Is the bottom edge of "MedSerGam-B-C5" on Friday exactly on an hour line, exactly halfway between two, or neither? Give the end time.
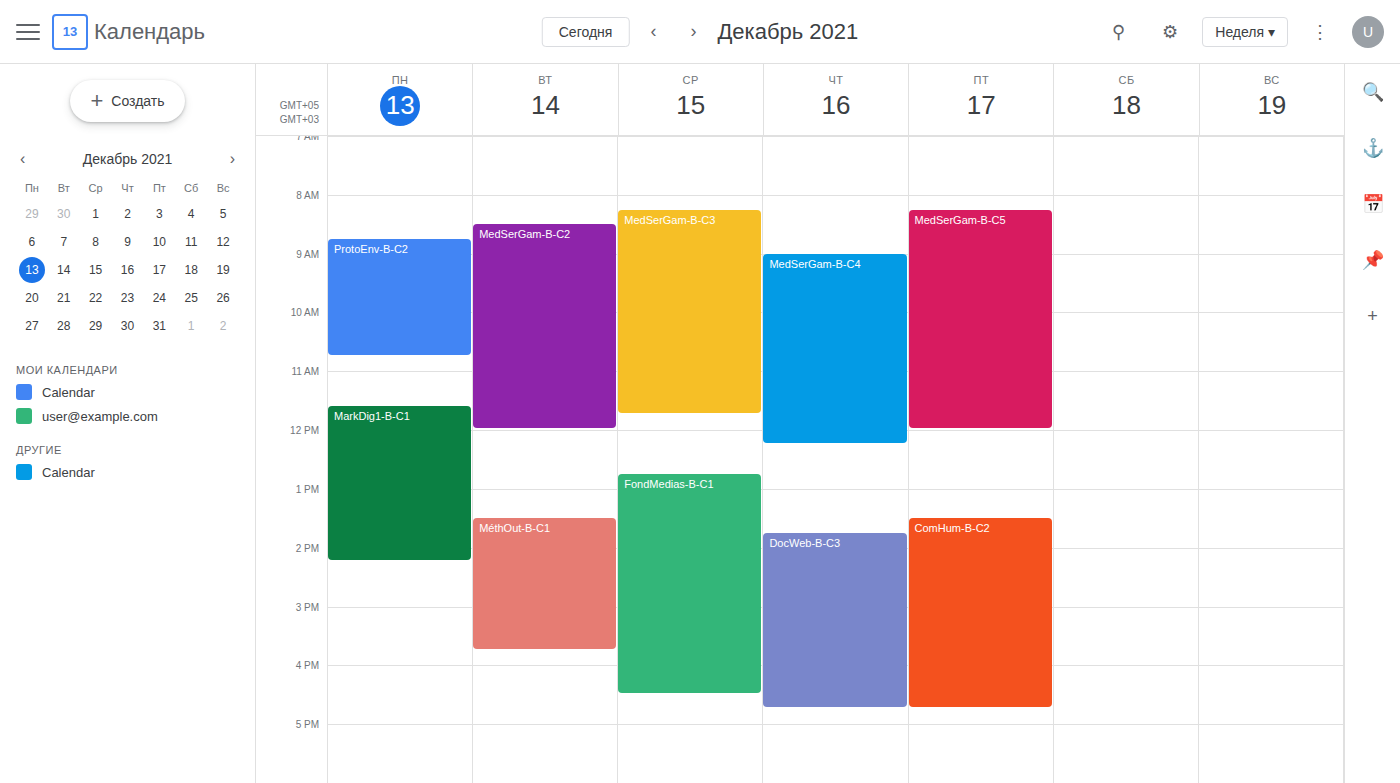
12:00 PM -- exactly on the 12 PM line.